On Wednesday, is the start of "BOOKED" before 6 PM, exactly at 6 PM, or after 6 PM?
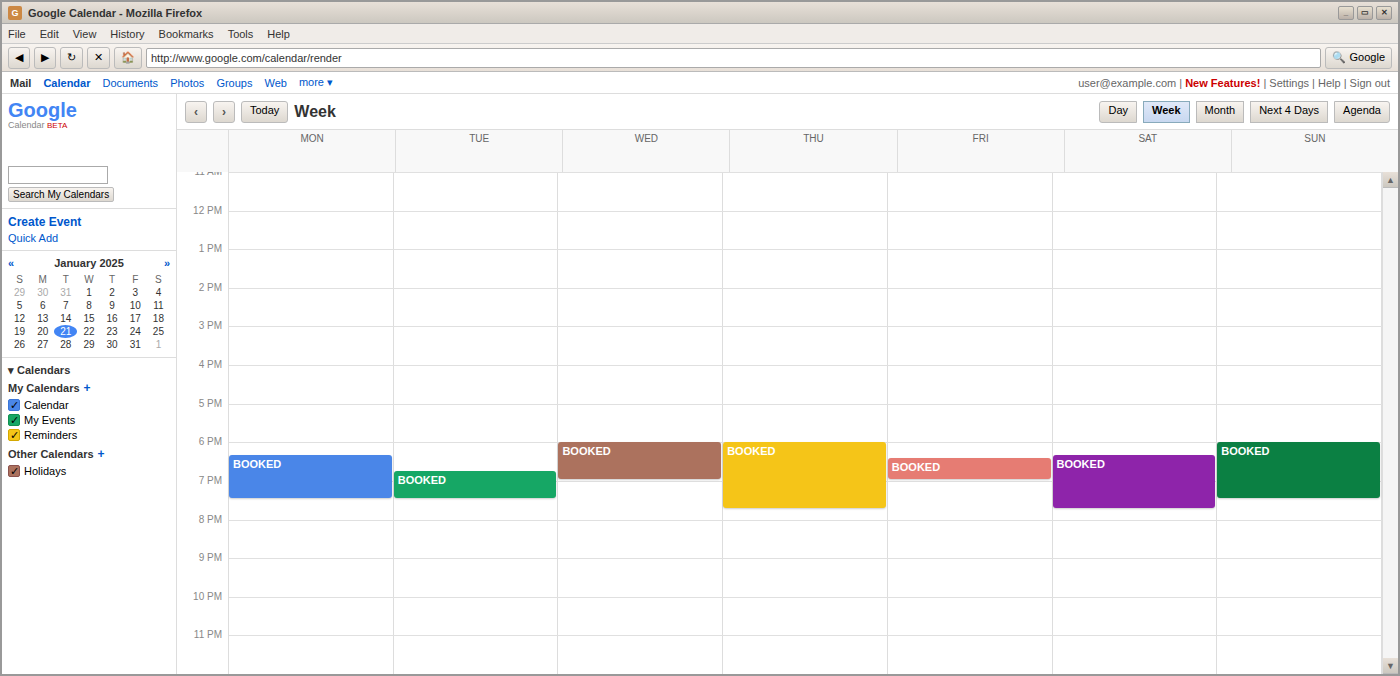
6:00 PM -- exactly at 6 PM, on the 6 PM line.